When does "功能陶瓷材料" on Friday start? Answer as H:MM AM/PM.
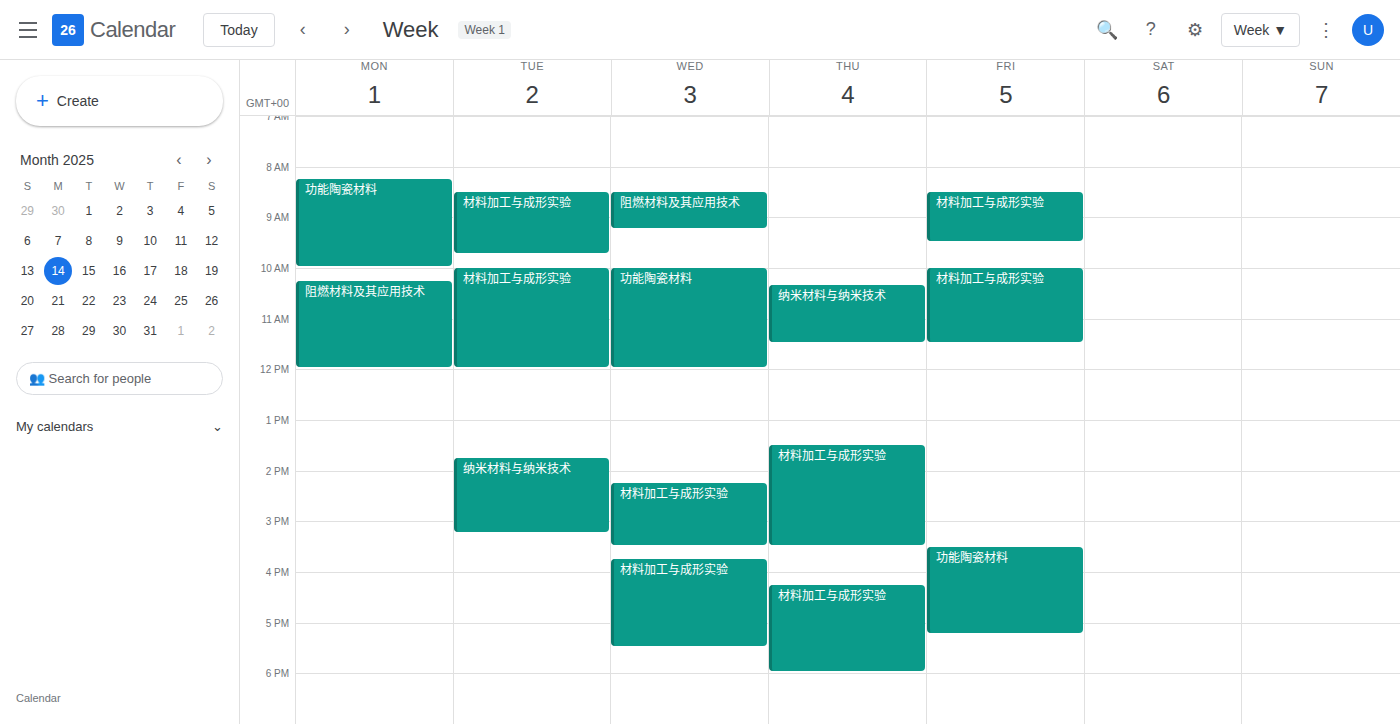
3:30 PM